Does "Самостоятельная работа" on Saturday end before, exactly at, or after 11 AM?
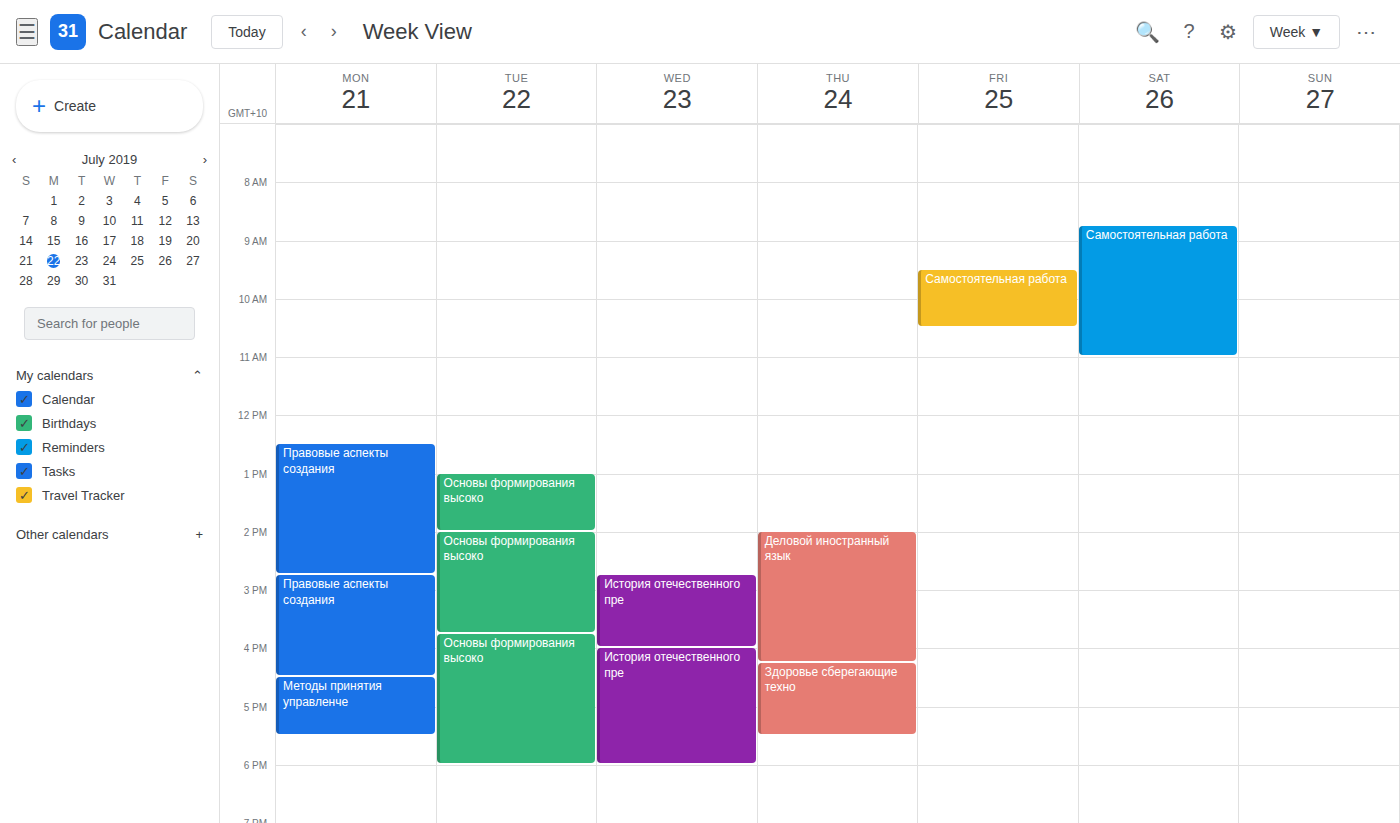
11:00 AM -- exactly at 11 AM, on the 11 AM line.